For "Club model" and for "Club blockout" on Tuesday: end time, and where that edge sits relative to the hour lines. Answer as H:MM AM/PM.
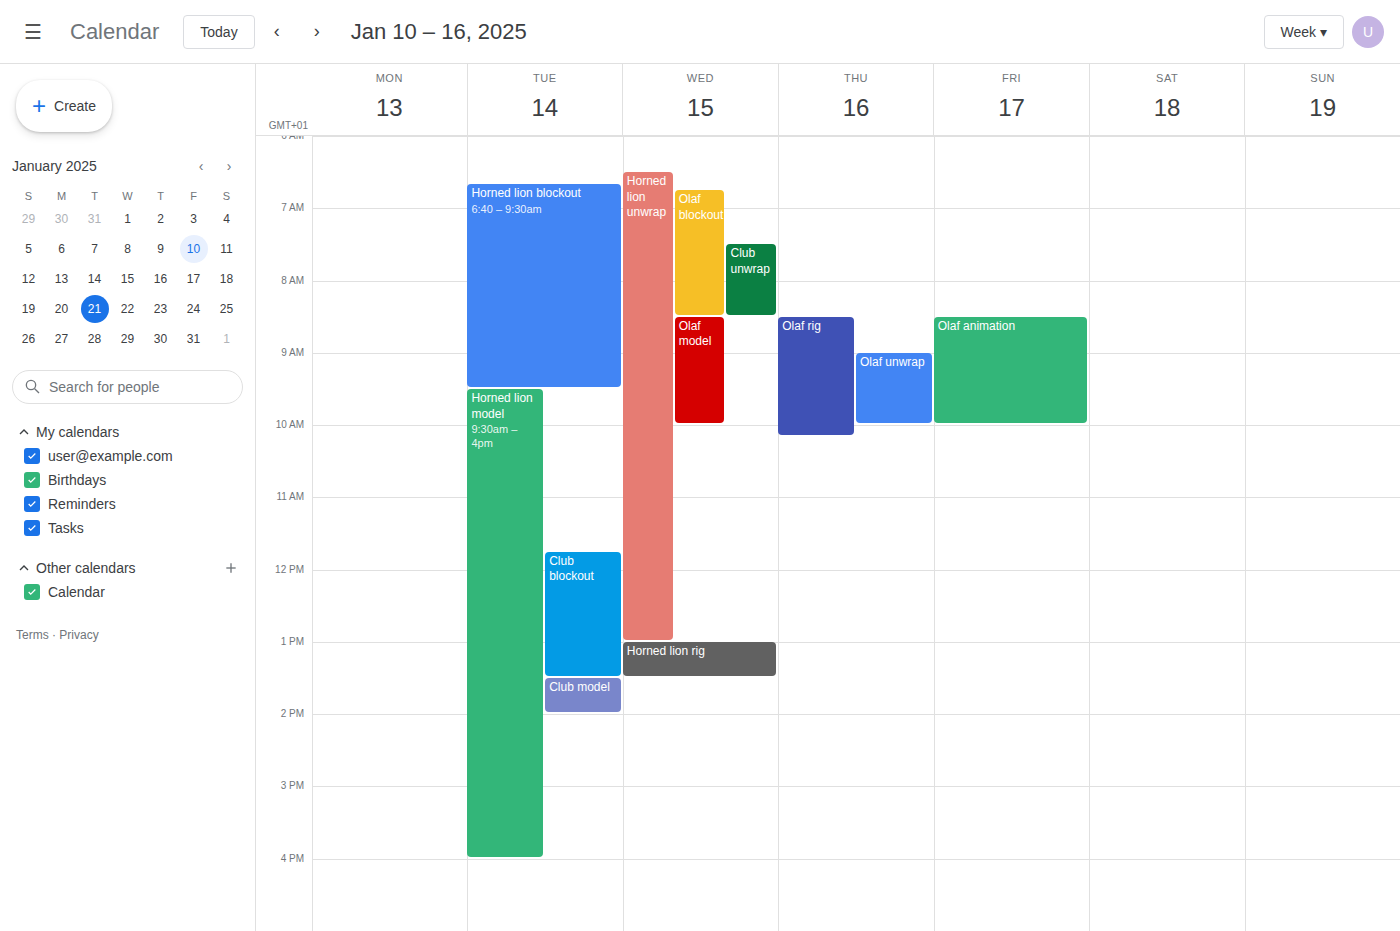
"Club model": 2:00 PM, exactly on the 2 PM line. "Club blockout": 1:30 PM, halfway between the 1 PM and 2 PM lines.